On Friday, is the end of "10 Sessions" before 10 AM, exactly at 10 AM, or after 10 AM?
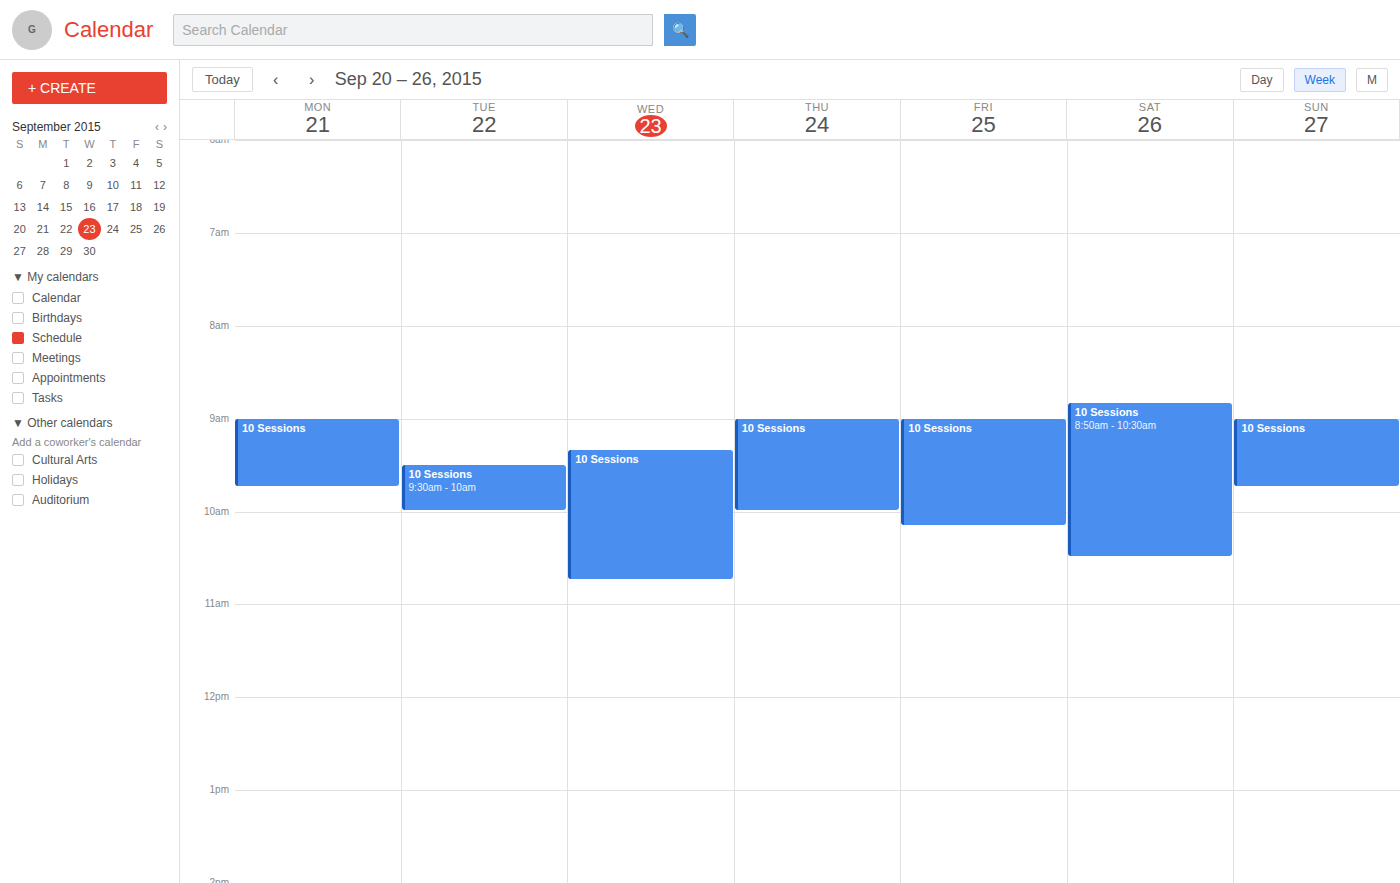
10:10 AM -- after 10 AM, 10 minutes below the 10 AM line.